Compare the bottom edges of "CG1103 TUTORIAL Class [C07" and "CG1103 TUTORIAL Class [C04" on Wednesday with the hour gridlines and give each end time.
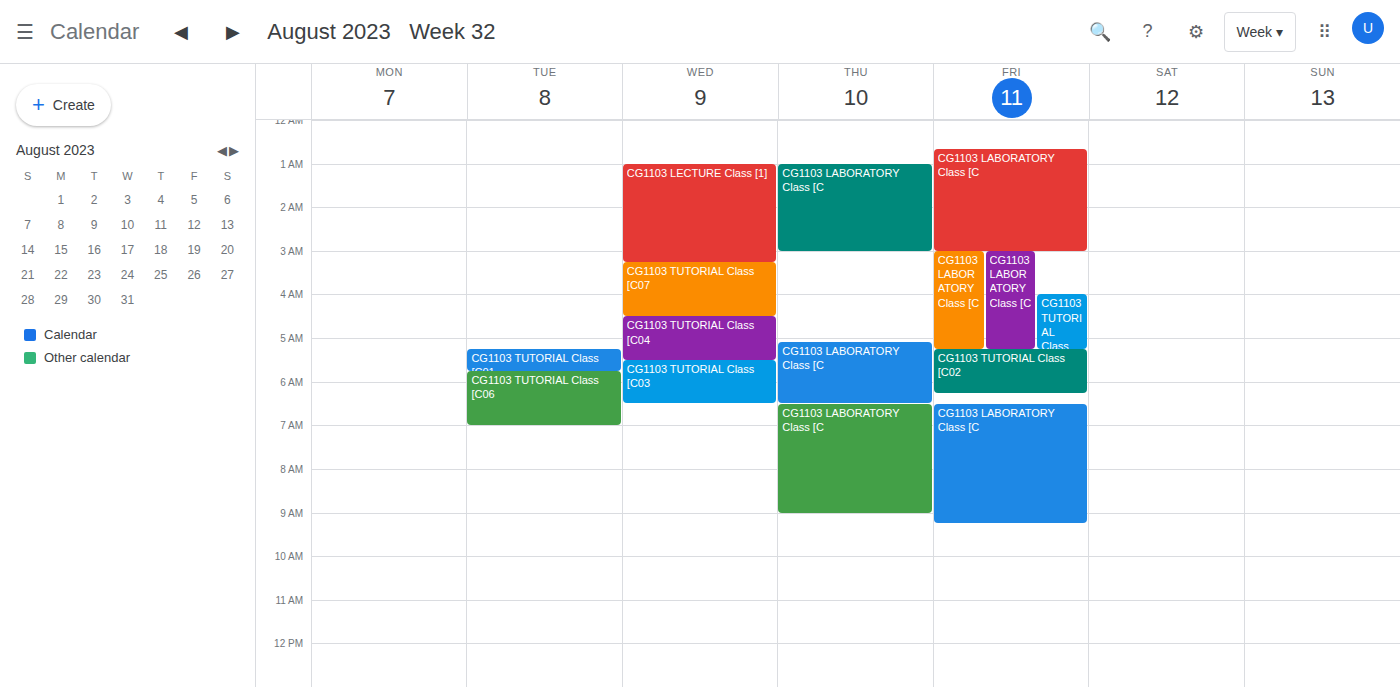
"CG1103 TUTORIAL Class [C07": 04:30, halfway between the 04:00 and 05:00 lines. "CG1103 TUTORIAL Class [C04": 05:30, halfway between the 05:00 and 06:00 lines.